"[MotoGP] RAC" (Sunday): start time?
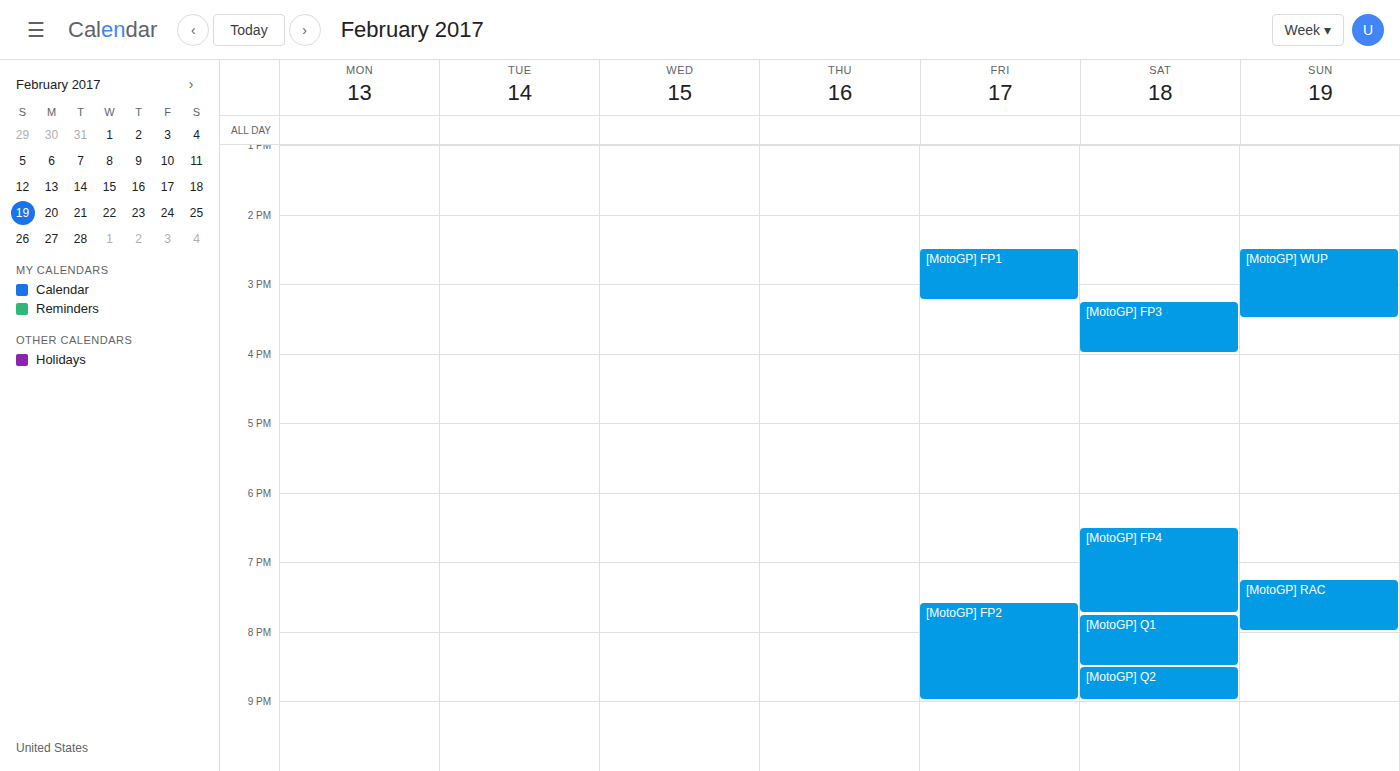
7:15 PM